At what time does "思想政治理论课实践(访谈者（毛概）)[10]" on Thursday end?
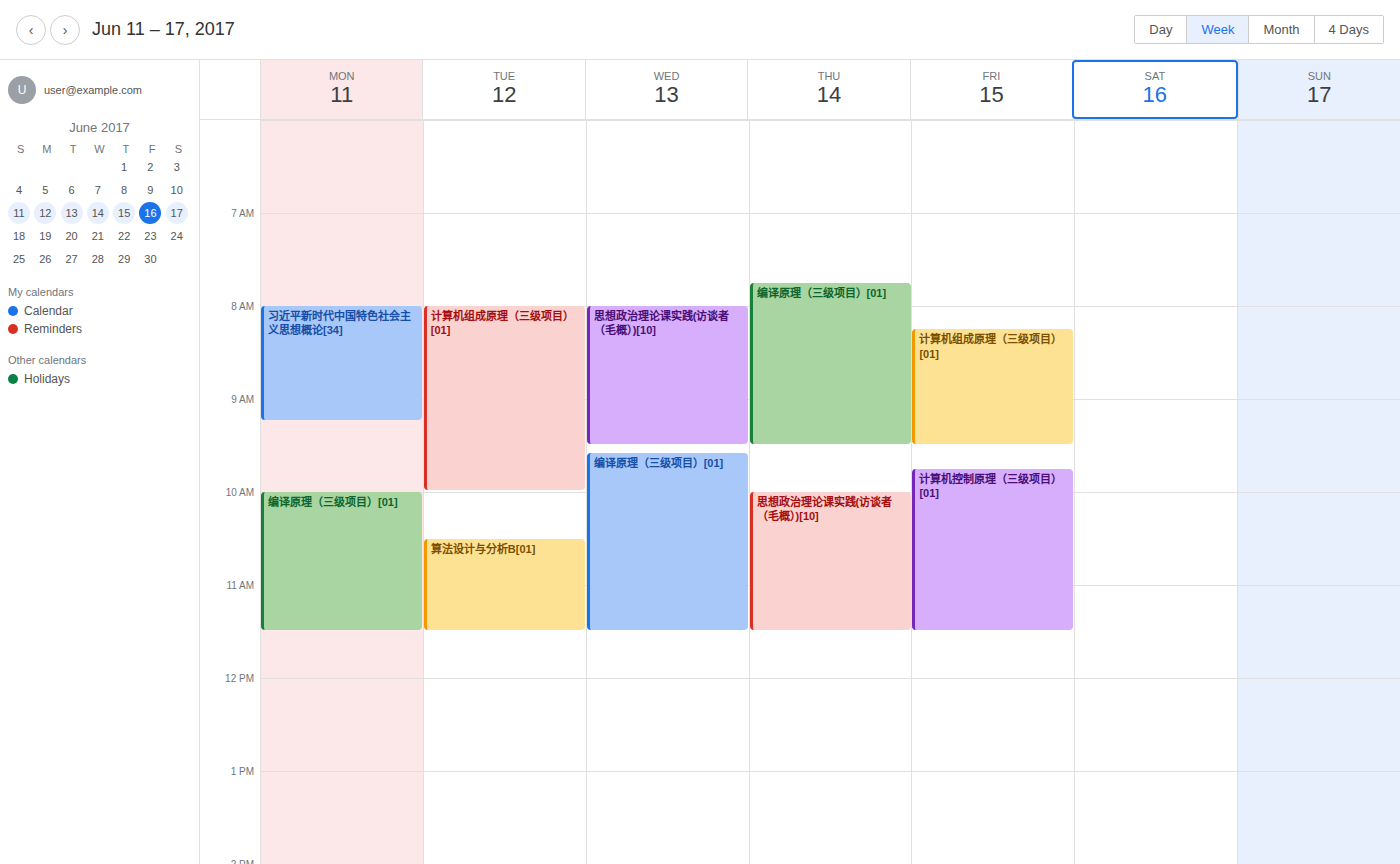
11:30 AM